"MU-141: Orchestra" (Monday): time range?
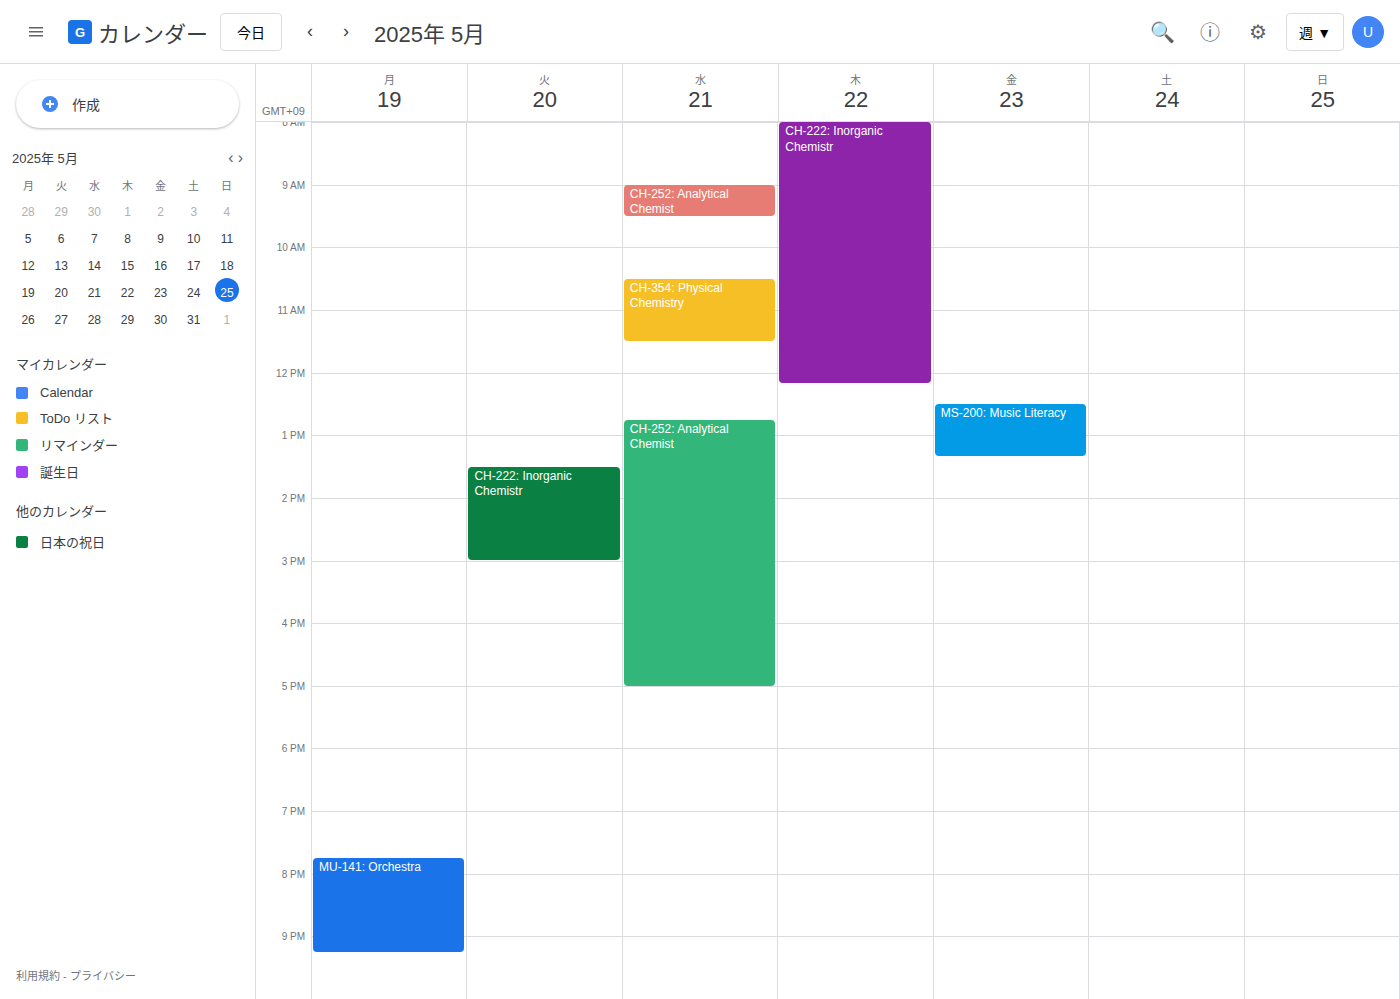
7:45 PM to 9:15 PM